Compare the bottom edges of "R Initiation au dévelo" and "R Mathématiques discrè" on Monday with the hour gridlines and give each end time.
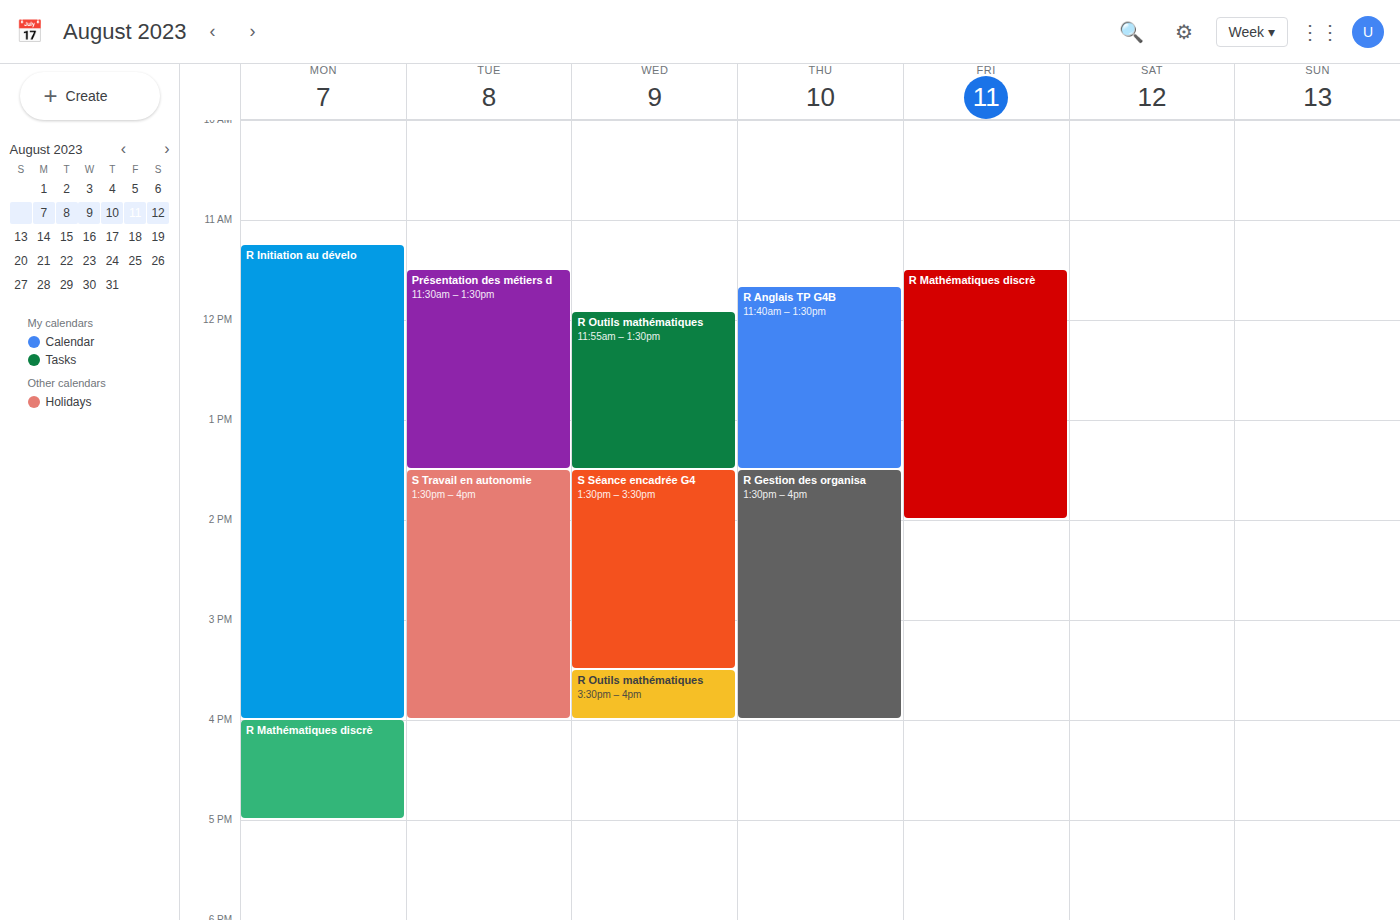
"R Initiation au dévelo": 4:00 PM, exactly on the 4 PM line. "R Mathématiques discrè": 5:00 PM, exactly on the 5 PM line.